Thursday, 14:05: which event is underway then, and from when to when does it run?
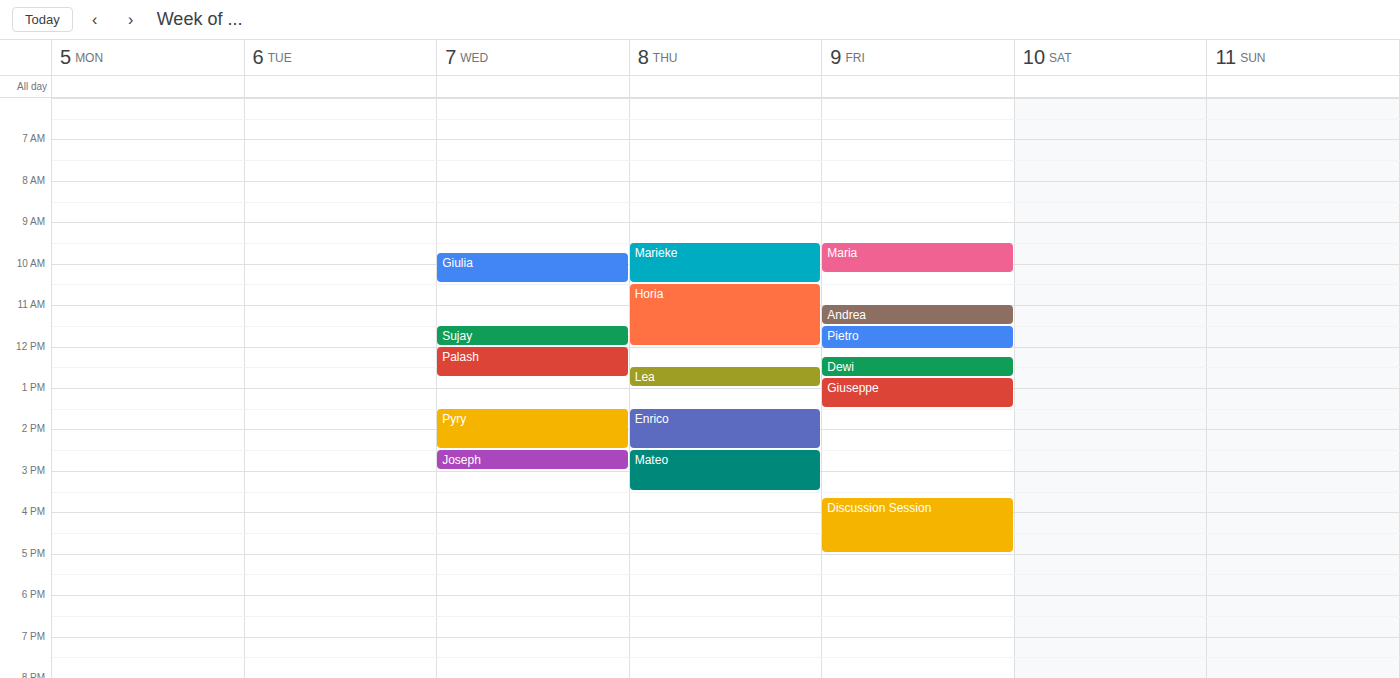
"Enrico", 13:30 to 14:30